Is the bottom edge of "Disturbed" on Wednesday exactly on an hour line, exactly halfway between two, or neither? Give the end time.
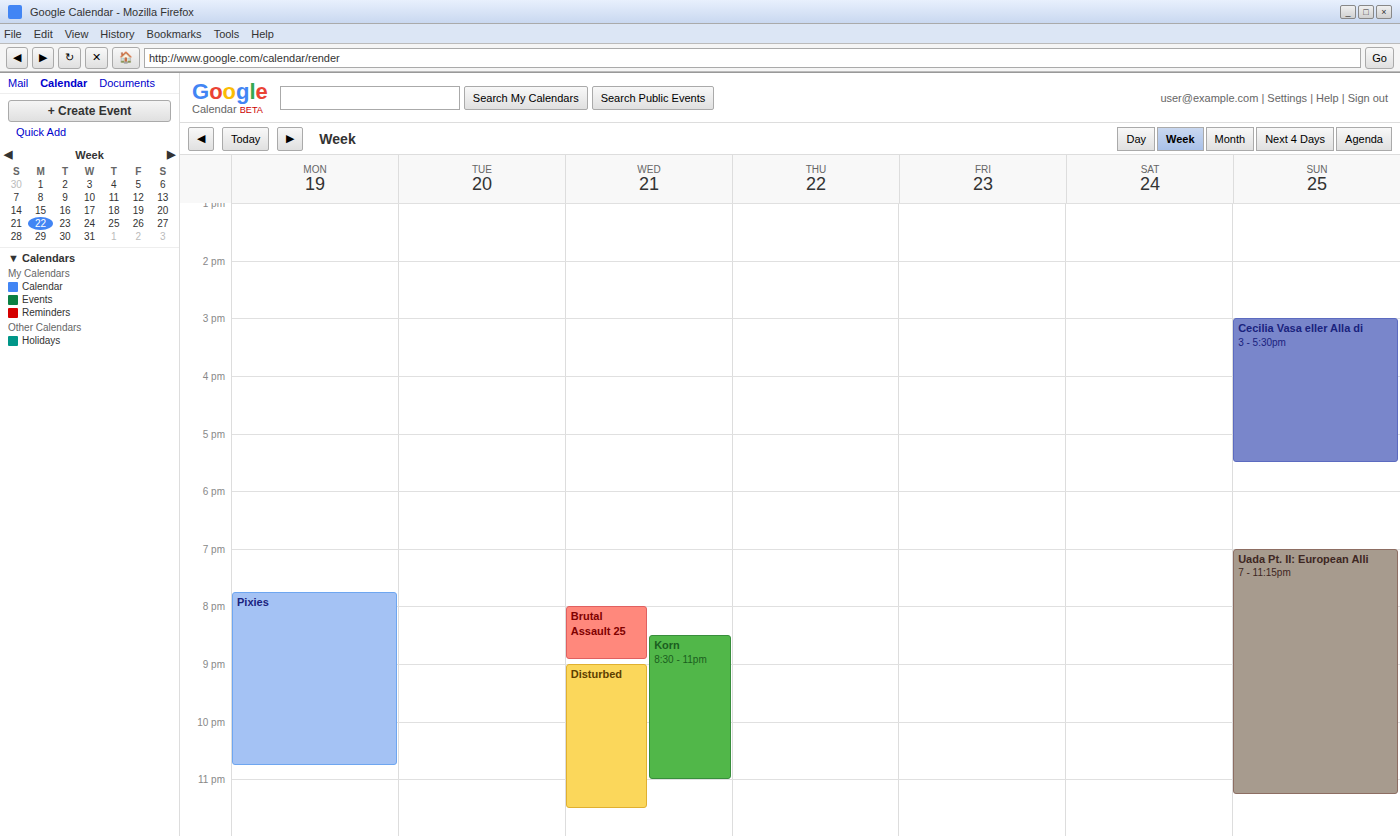
11:30 PM -- halfway between the 11 PM and 12 AM lines.